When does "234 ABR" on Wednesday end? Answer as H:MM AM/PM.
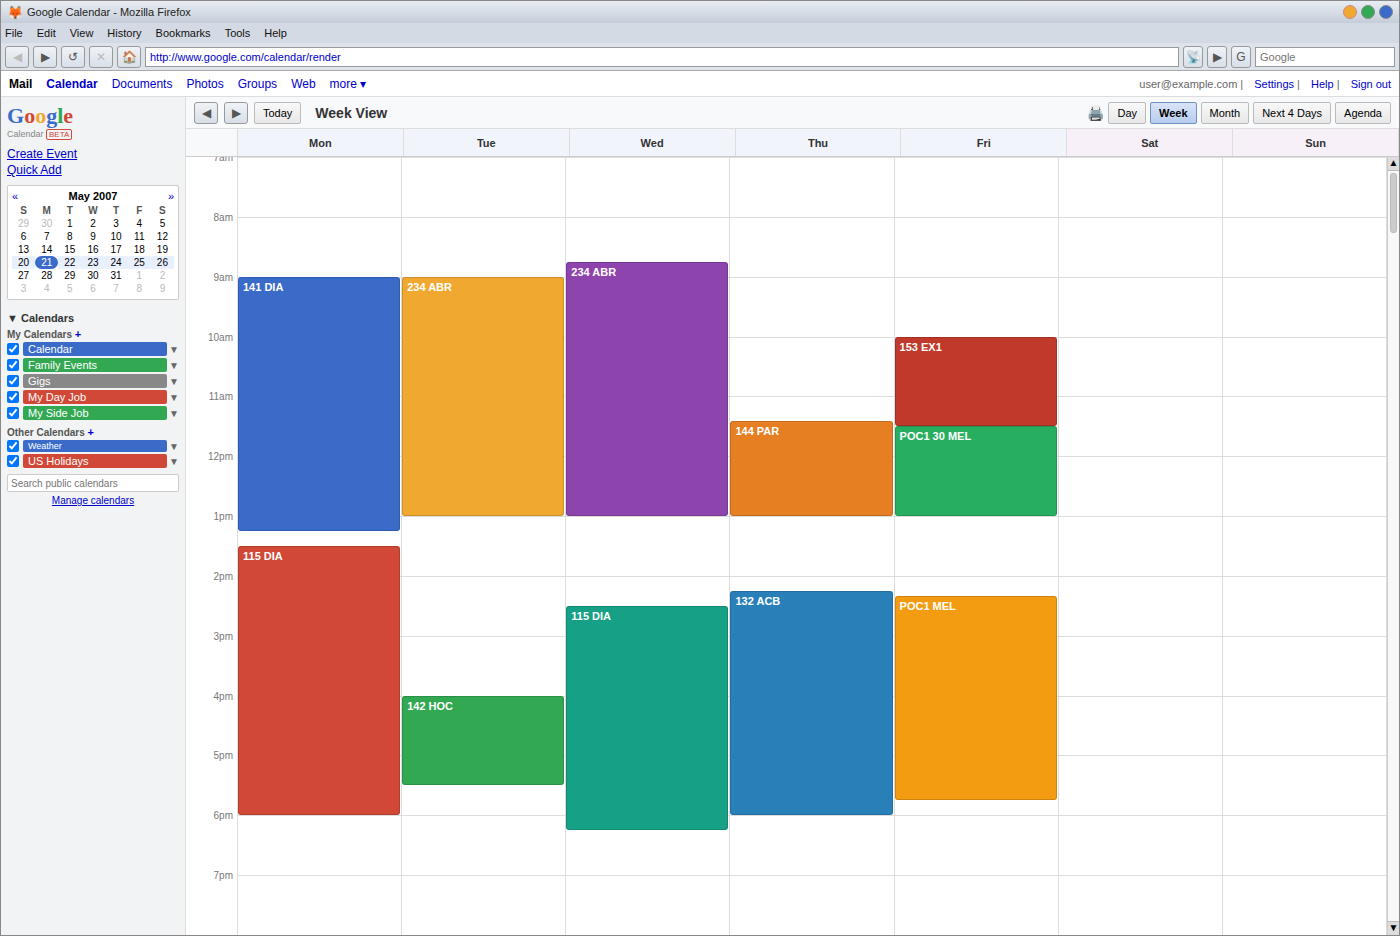
1:00 PM